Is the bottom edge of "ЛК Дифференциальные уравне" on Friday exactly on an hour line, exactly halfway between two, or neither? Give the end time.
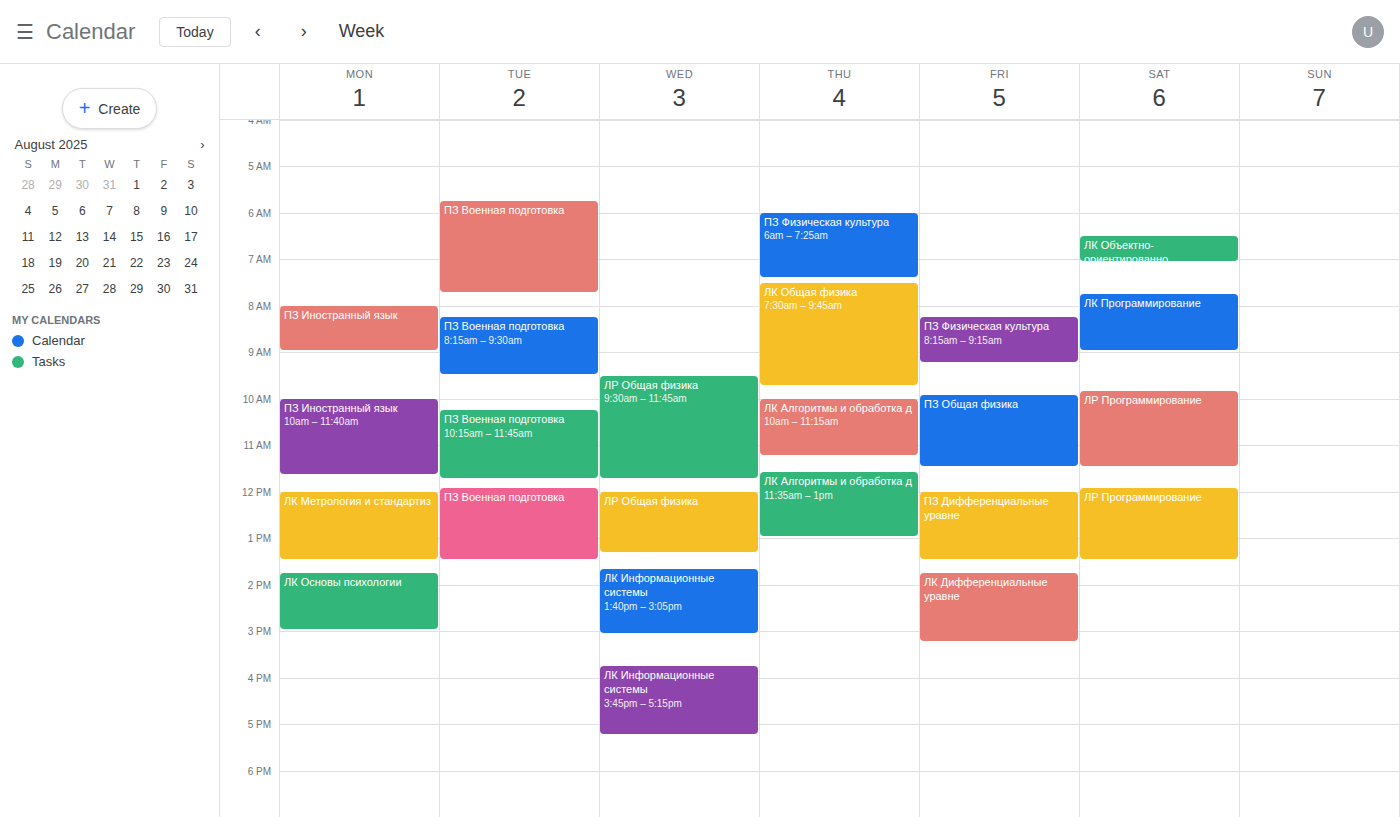
3:15 PM -- neither: a quarter of the way from the 3 PM line to the 4 PM line.